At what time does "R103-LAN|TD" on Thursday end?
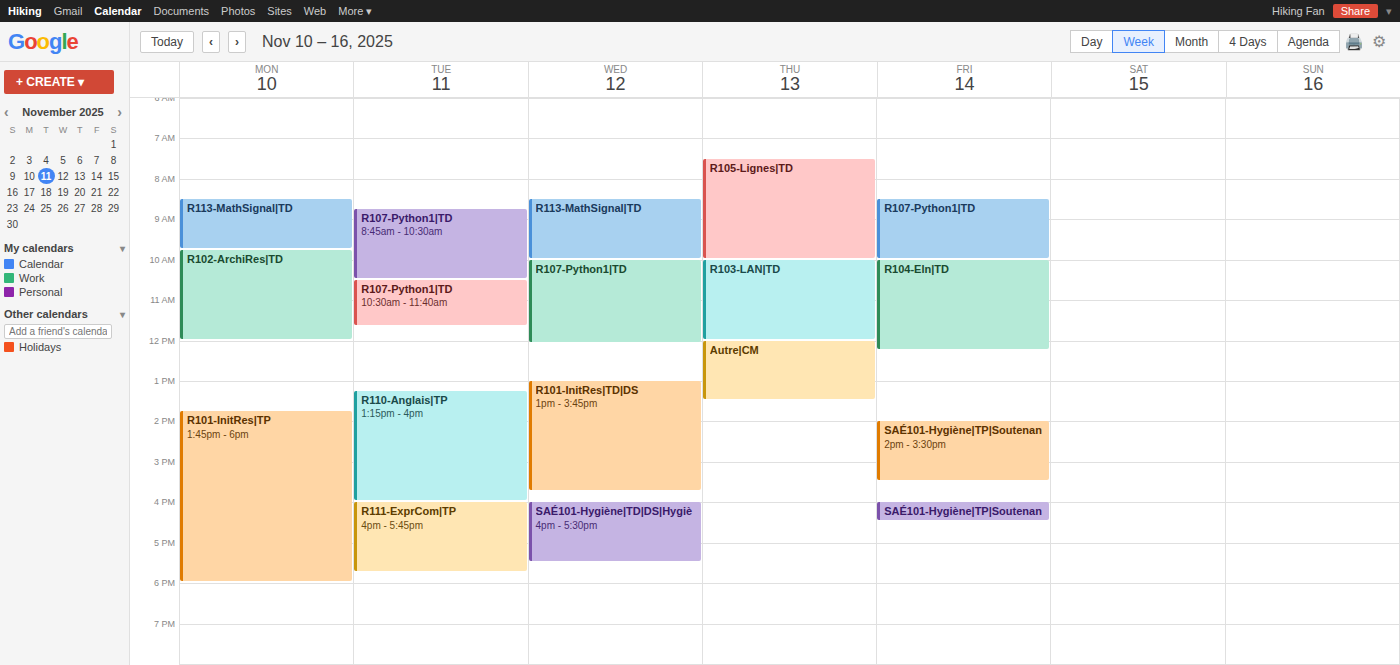
12:00 PM